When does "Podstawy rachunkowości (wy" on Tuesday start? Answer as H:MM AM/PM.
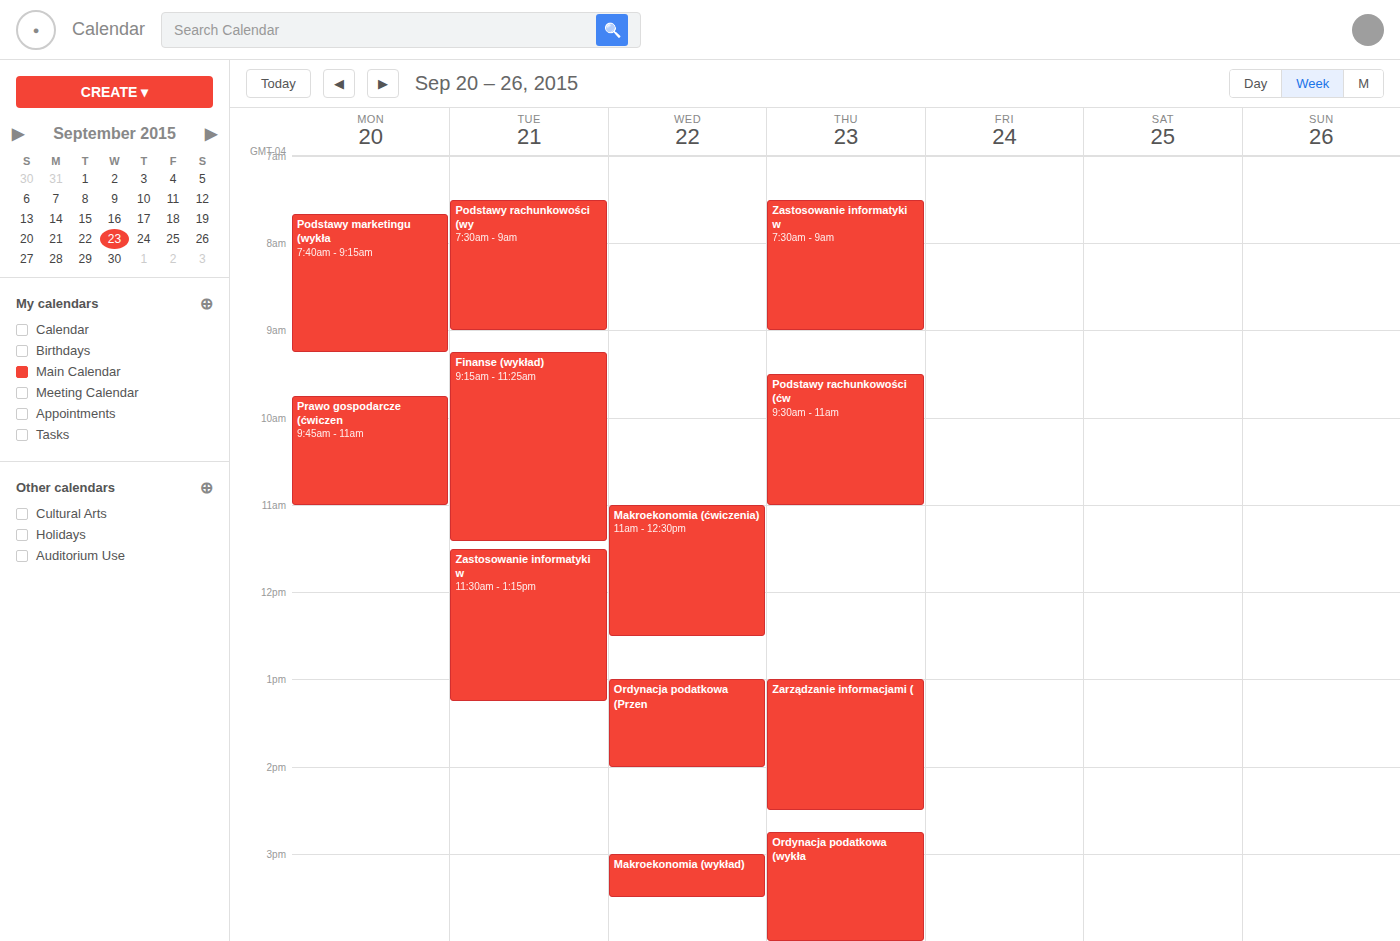
7:30 AM